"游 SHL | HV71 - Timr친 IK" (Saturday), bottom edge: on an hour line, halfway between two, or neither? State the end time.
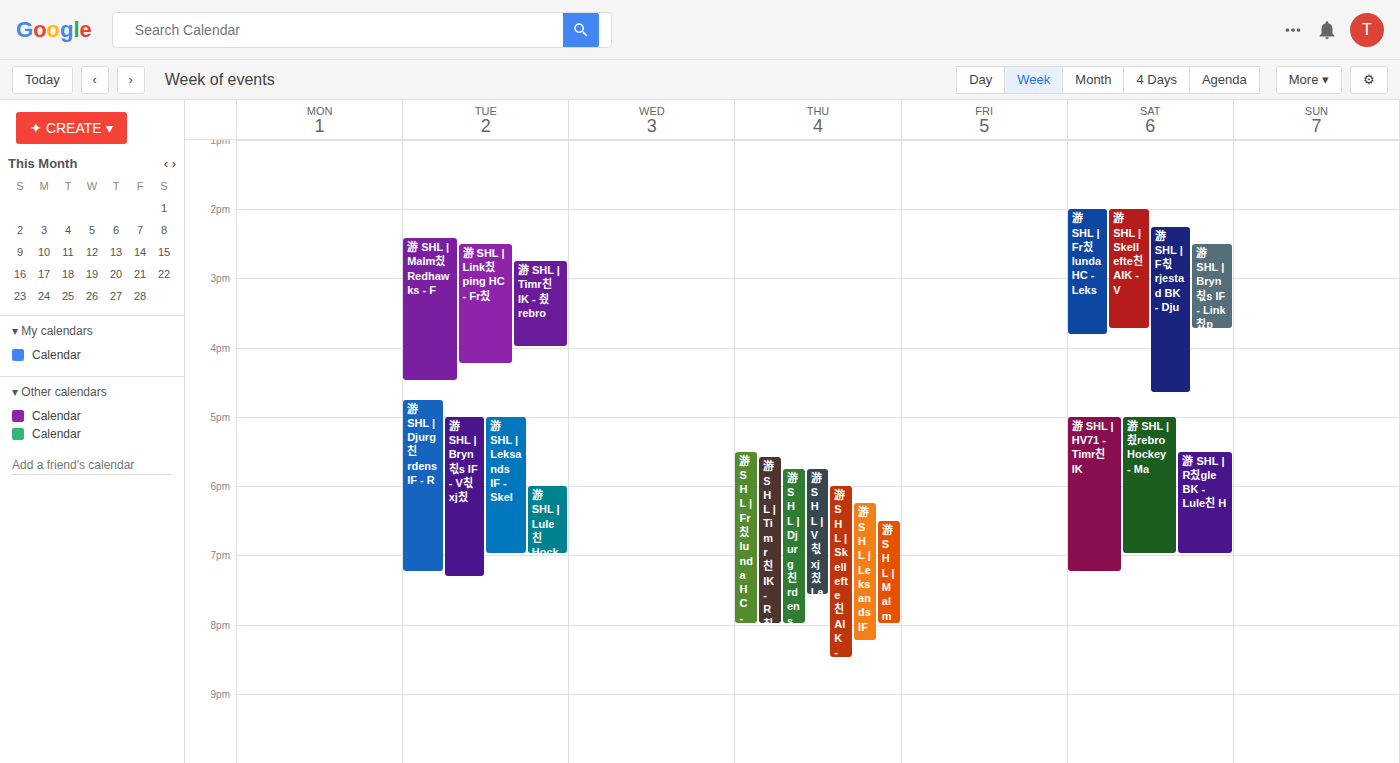
7:15 PM -- neither: a quarter of the way from the 7 PM line to the 8 PM line.